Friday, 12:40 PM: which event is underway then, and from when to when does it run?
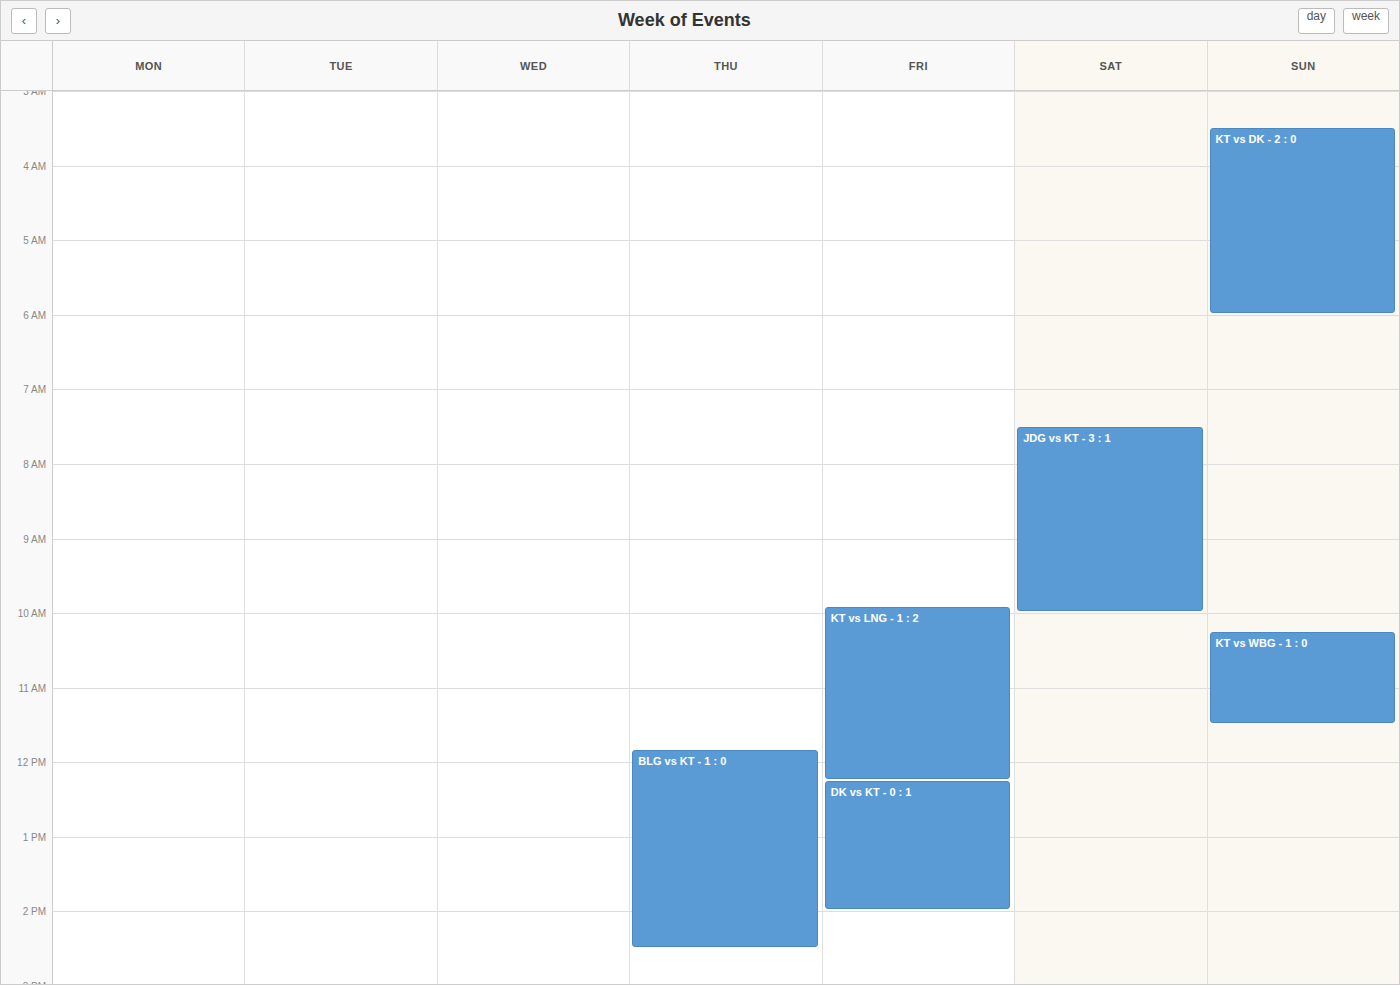
"DK vs KT - 0 : 1", 12:15 PM to 2:00 PM